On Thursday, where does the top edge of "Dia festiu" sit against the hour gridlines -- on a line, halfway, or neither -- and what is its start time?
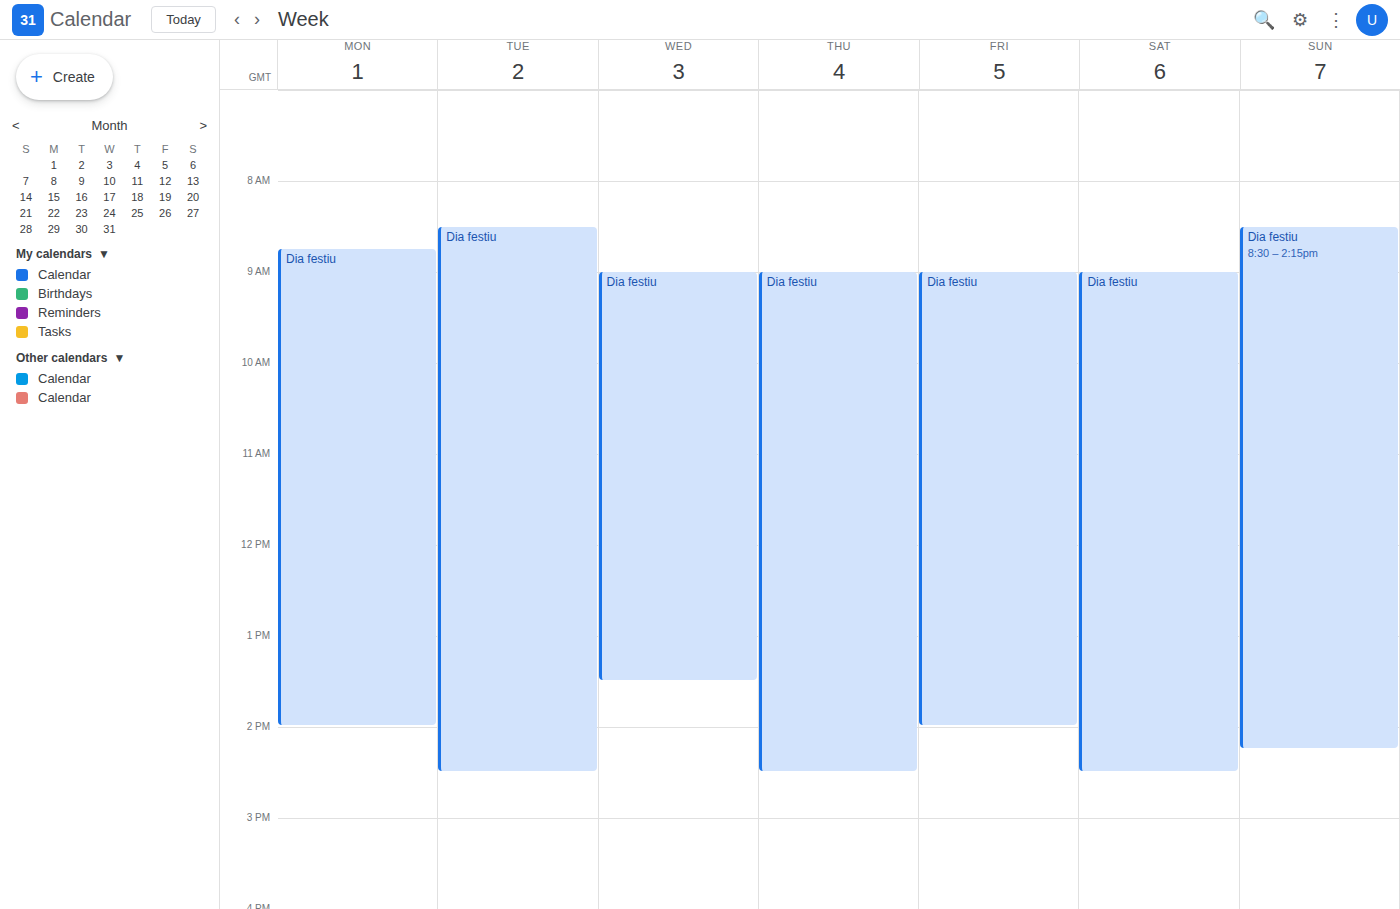
09:00 -- exactly on the 09:00 line.